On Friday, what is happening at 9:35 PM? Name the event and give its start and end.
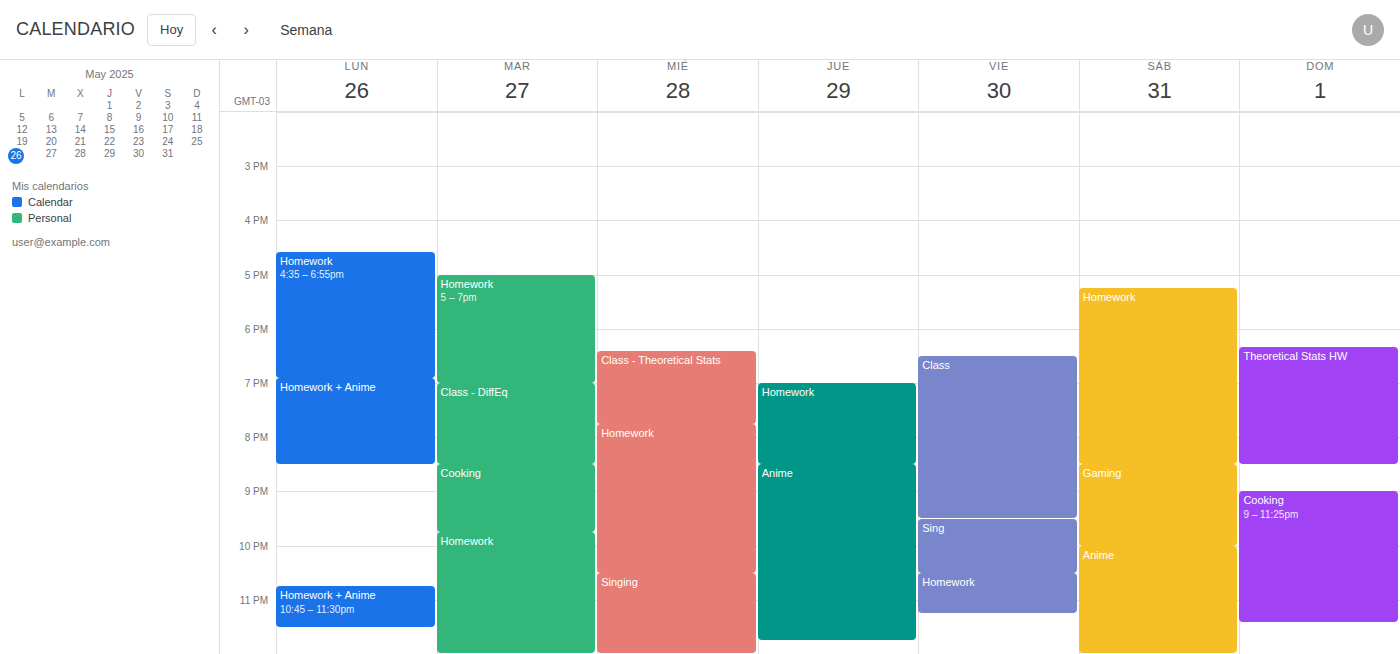
"Sing", 9:30 PM to 10:30 PM